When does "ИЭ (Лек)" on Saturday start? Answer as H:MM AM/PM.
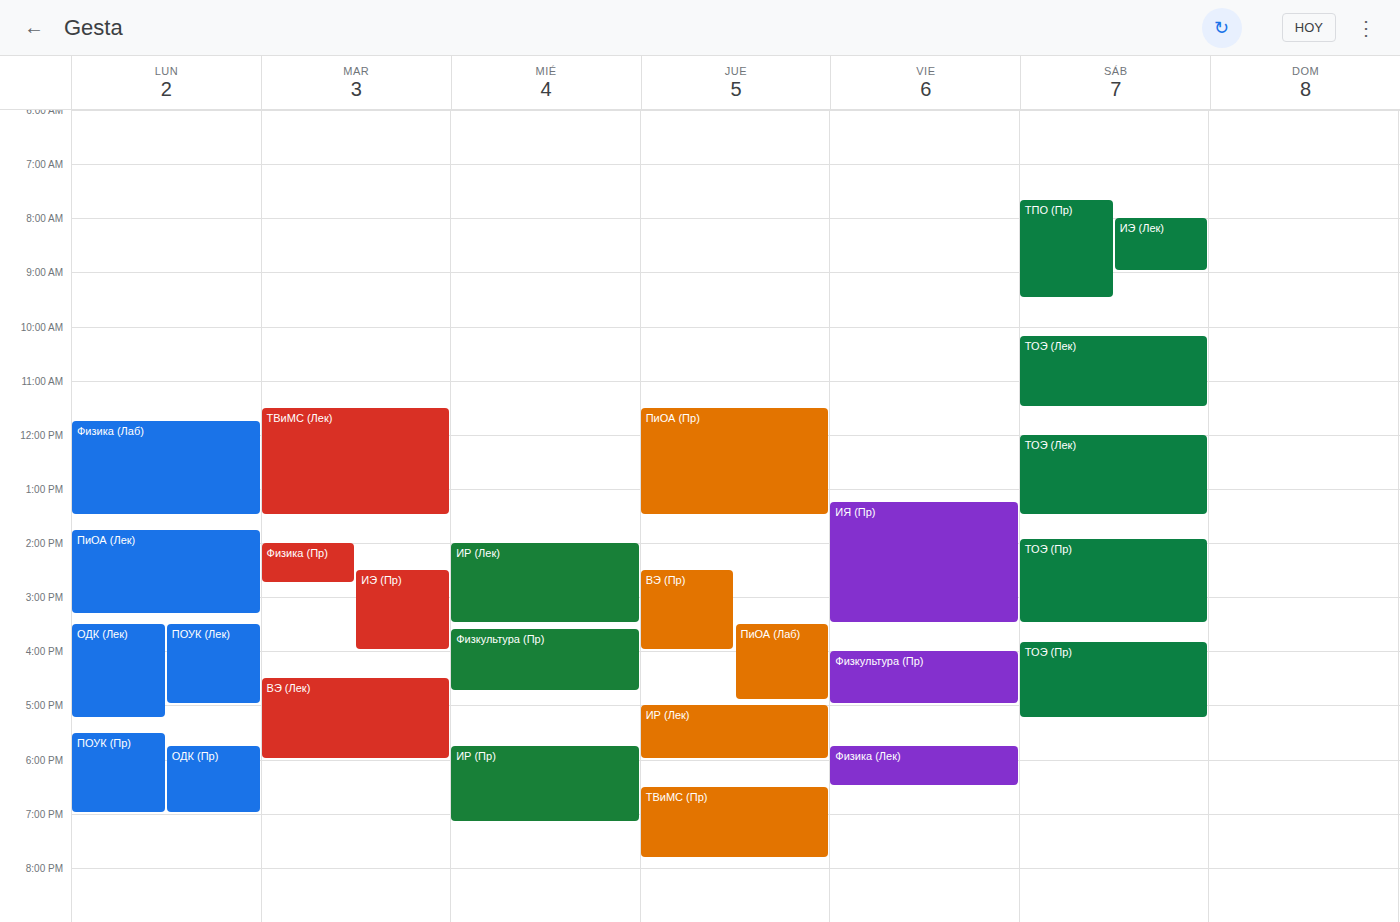
8:00 AM